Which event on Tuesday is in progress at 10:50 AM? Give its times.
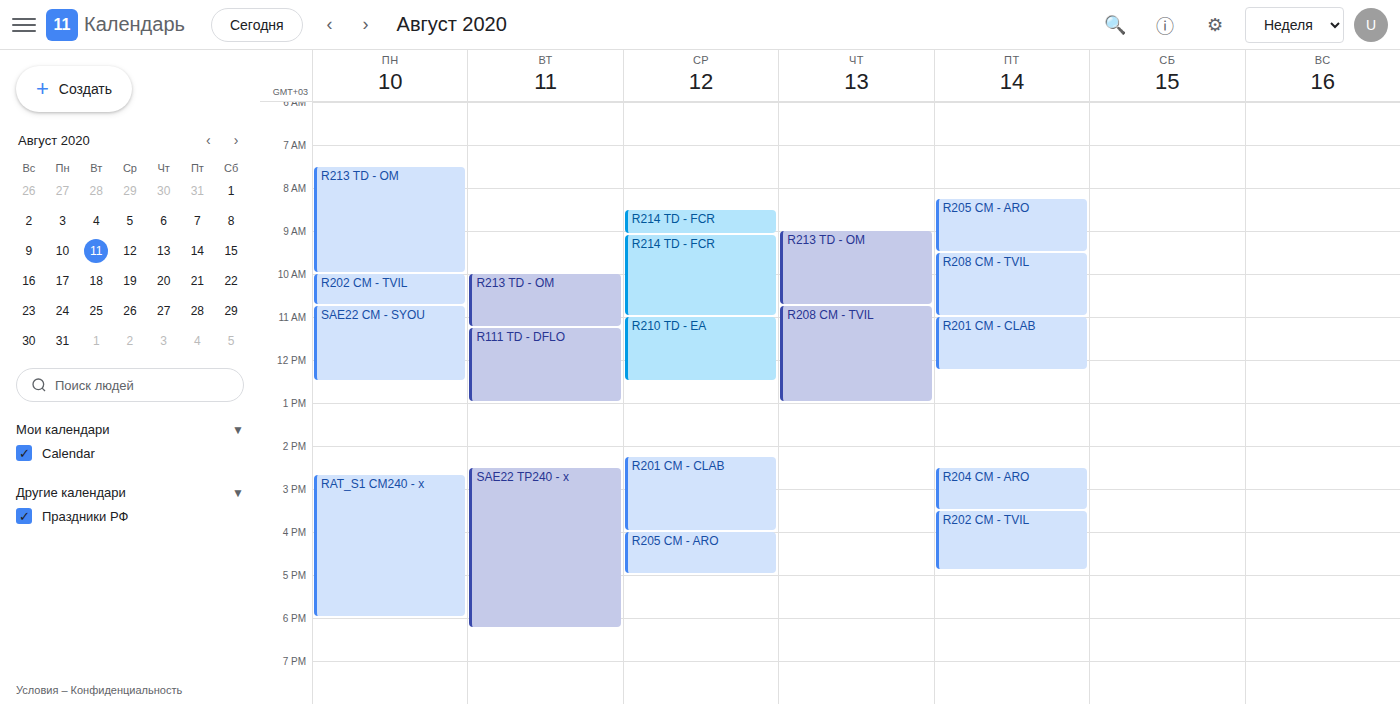
"R213 TD - OM", 10:00 AM to 11:15 AM